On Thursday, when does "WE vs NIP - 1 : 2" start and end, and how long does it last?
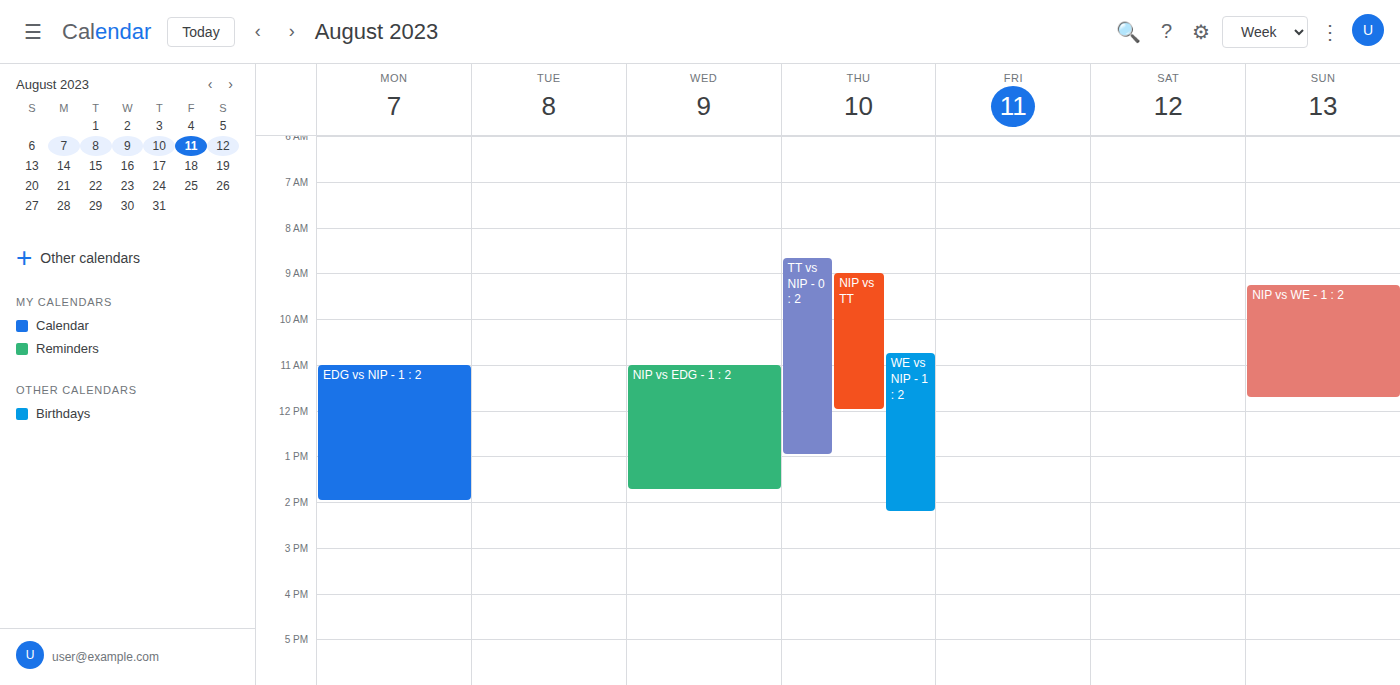
10:45 AM to 2:15 PM, 3 hours 30 minutes